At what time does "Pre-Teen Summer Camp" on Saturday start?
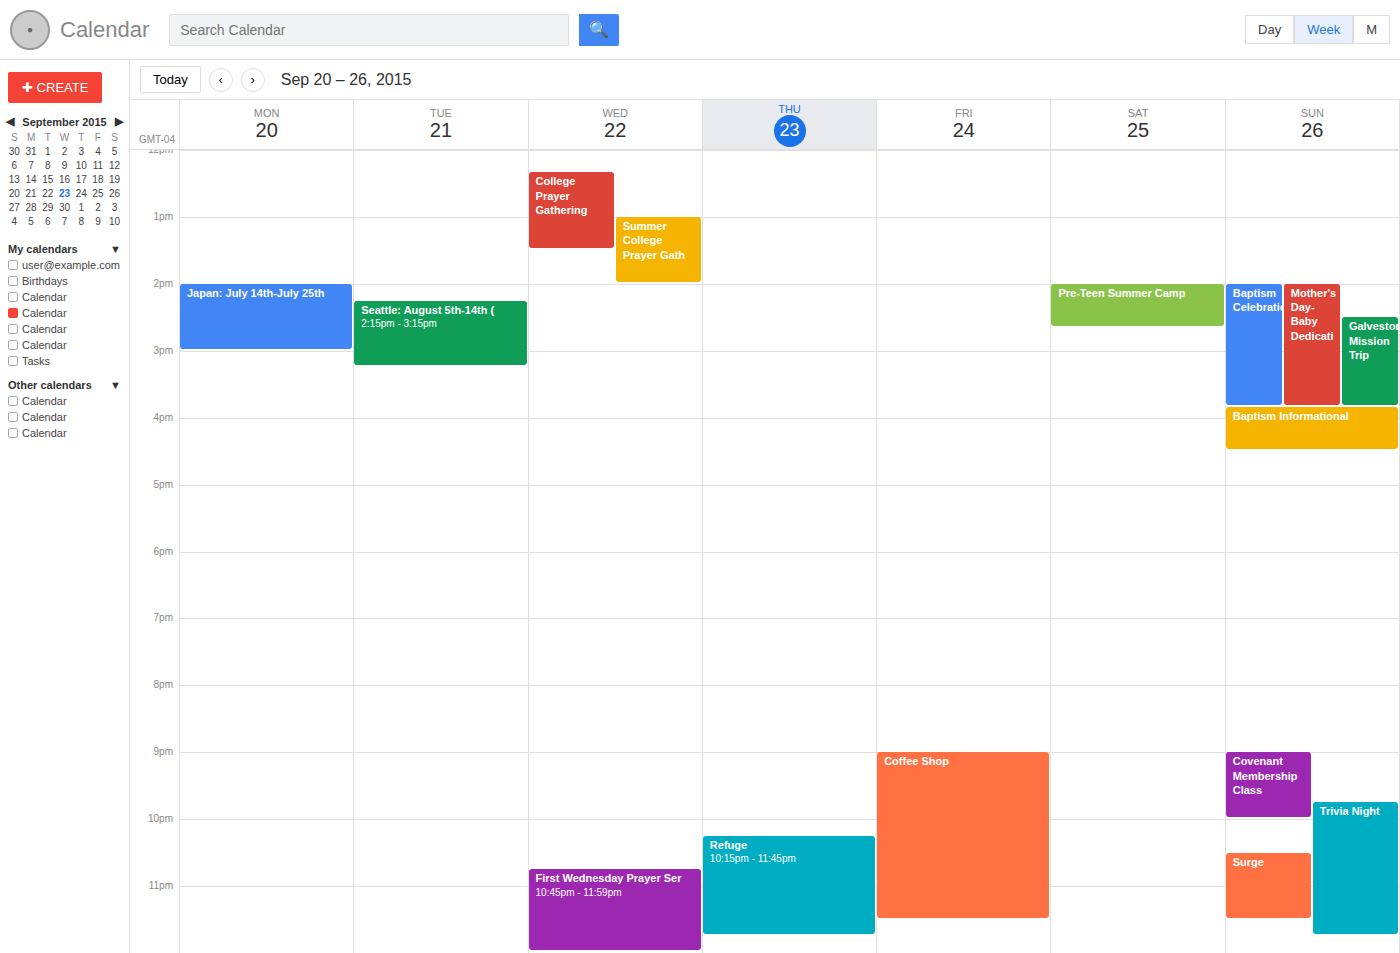
2:00 PM